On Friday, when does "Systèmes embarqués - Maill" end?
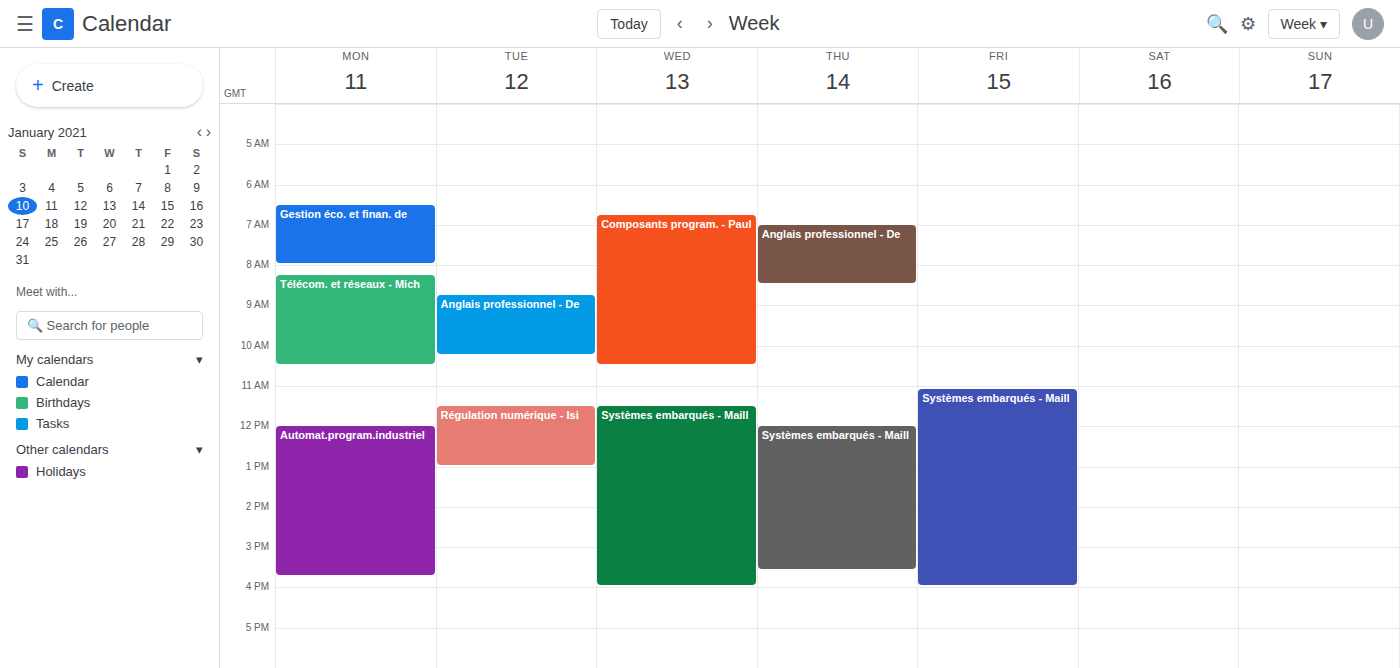
4:00 PM